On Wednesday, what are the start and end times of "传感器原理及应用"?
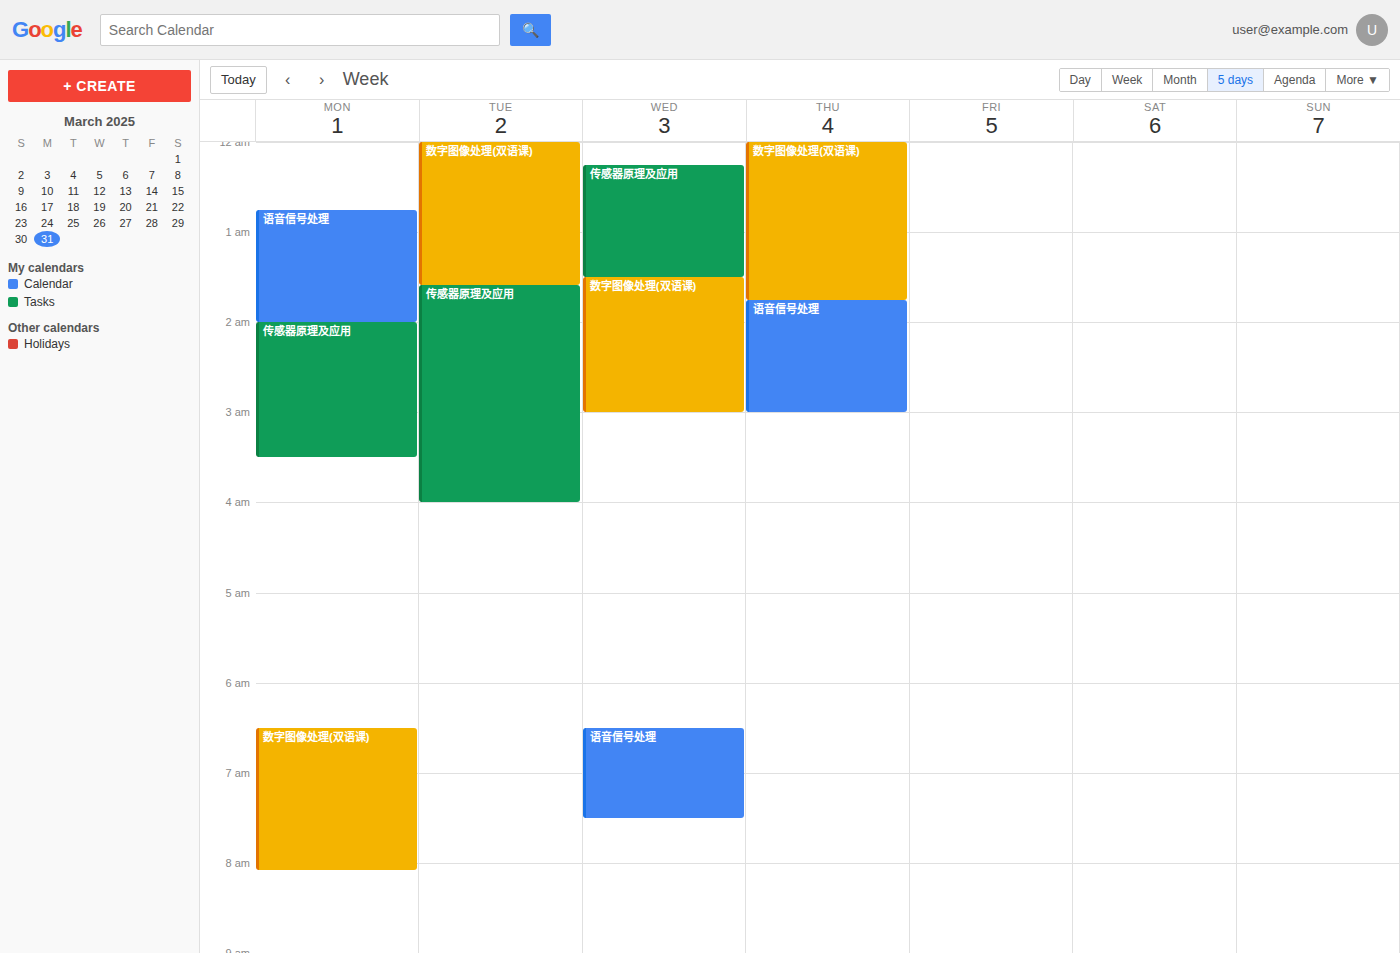
12:15 AM to 1:30 AM